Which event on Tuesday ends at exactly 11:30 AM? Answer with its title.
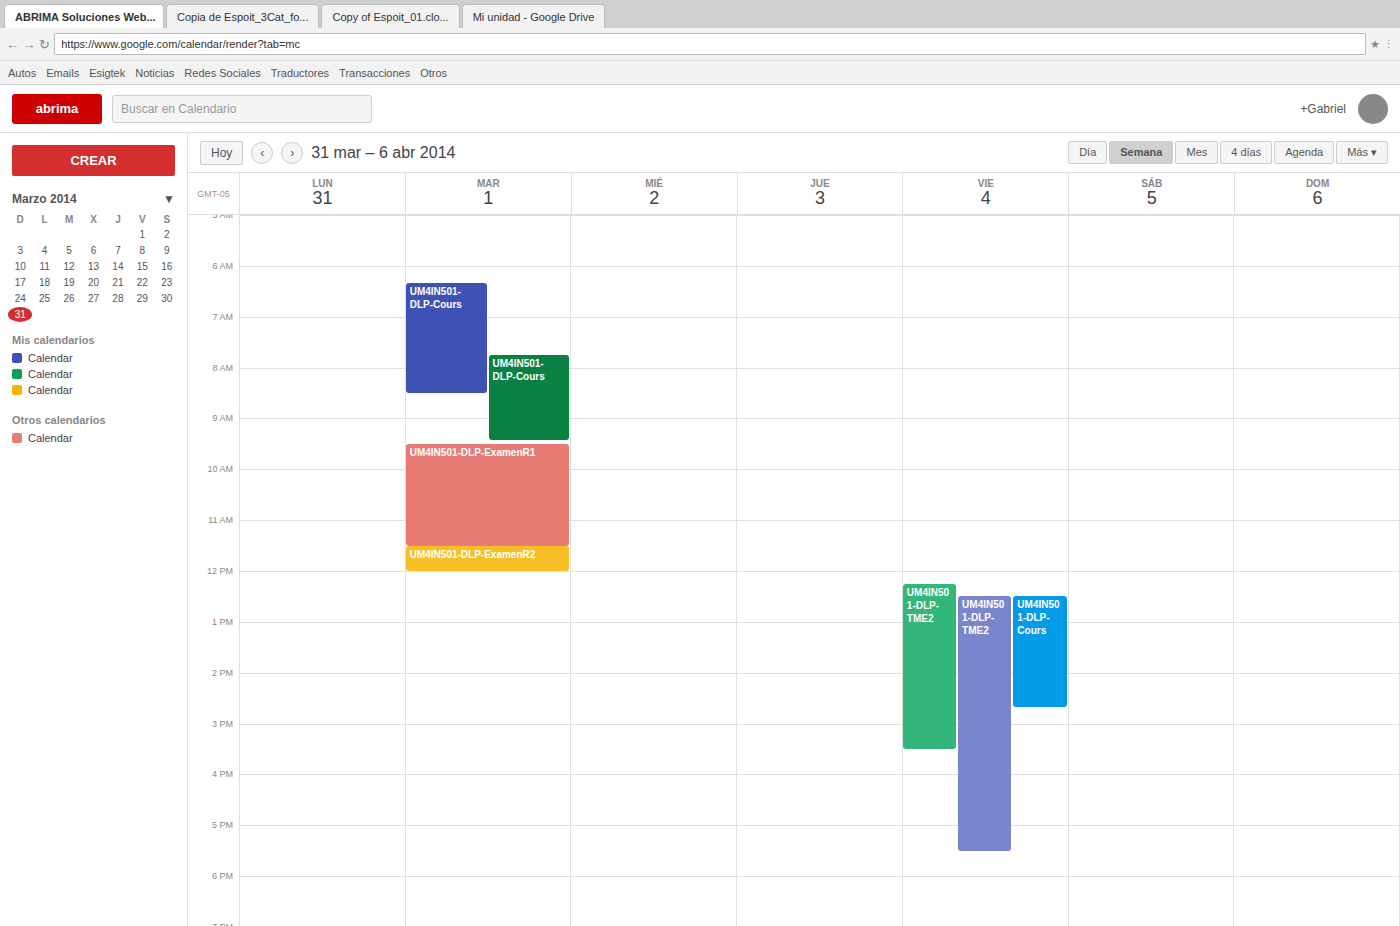
"UM4IN501-DLP-ExamenR1"